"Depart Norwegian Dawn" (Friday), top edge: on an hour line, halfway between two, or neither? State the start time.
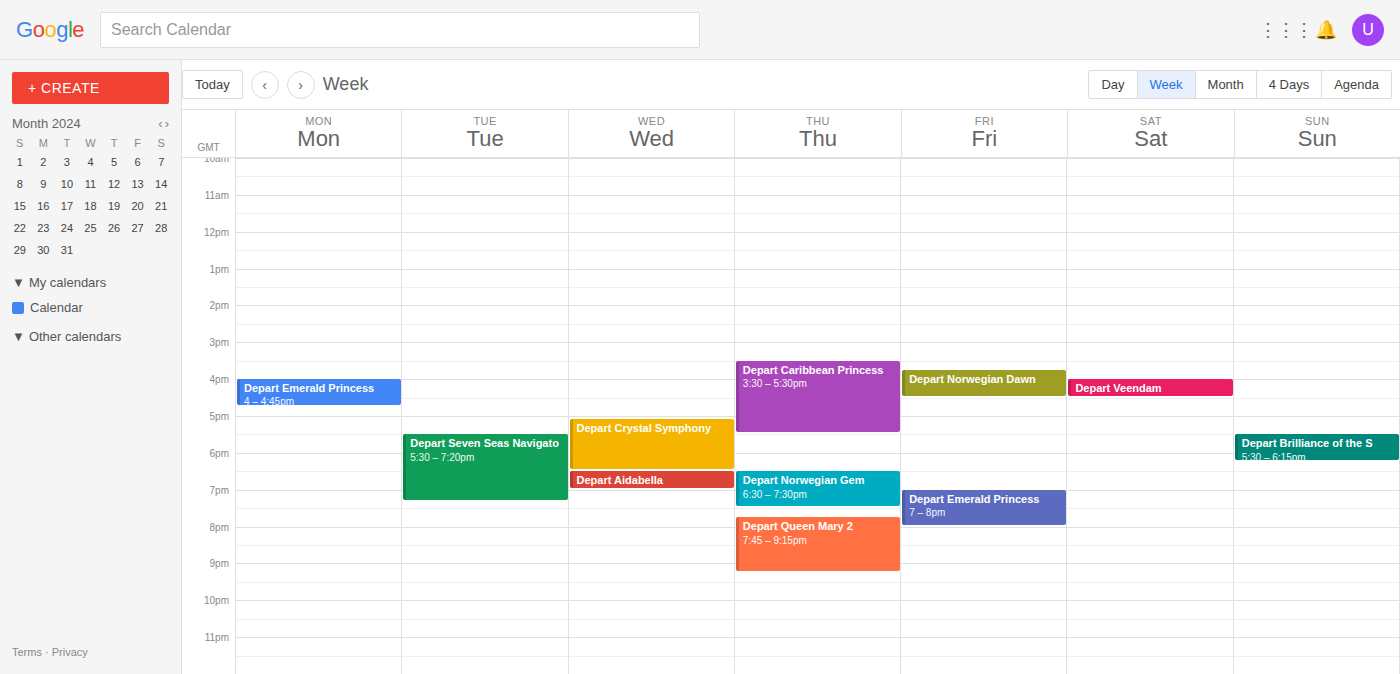
3:45 PM -- neither: three quarters of the way from the 3 PM line to the 4 PM line.